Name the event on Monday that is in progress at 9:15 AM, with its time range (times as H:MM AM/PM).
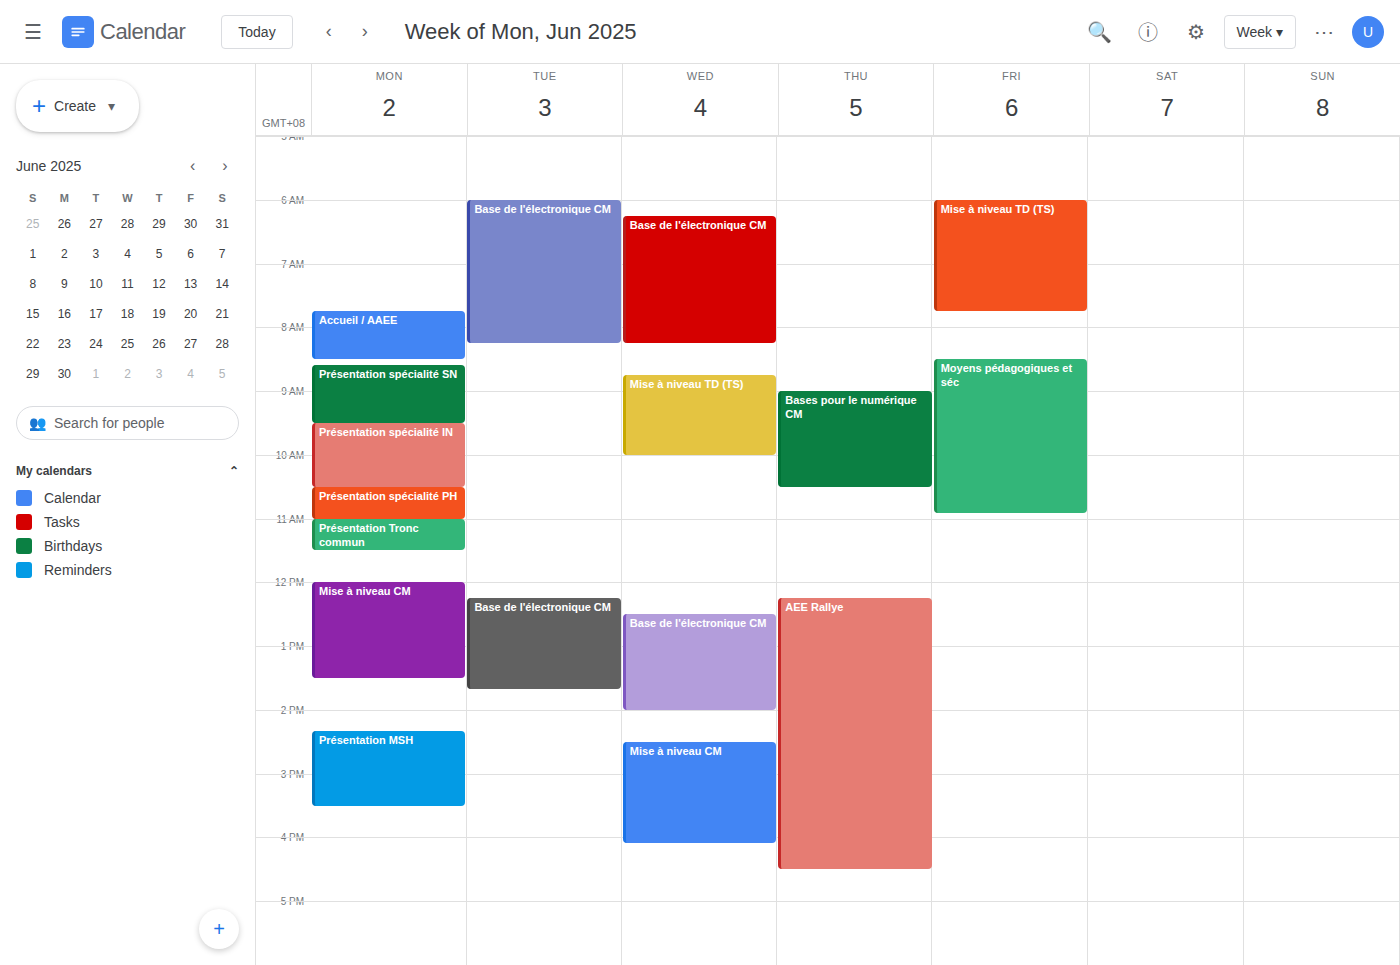
"Présentation spécialité SN", 8:35 AM to 9:30 AM